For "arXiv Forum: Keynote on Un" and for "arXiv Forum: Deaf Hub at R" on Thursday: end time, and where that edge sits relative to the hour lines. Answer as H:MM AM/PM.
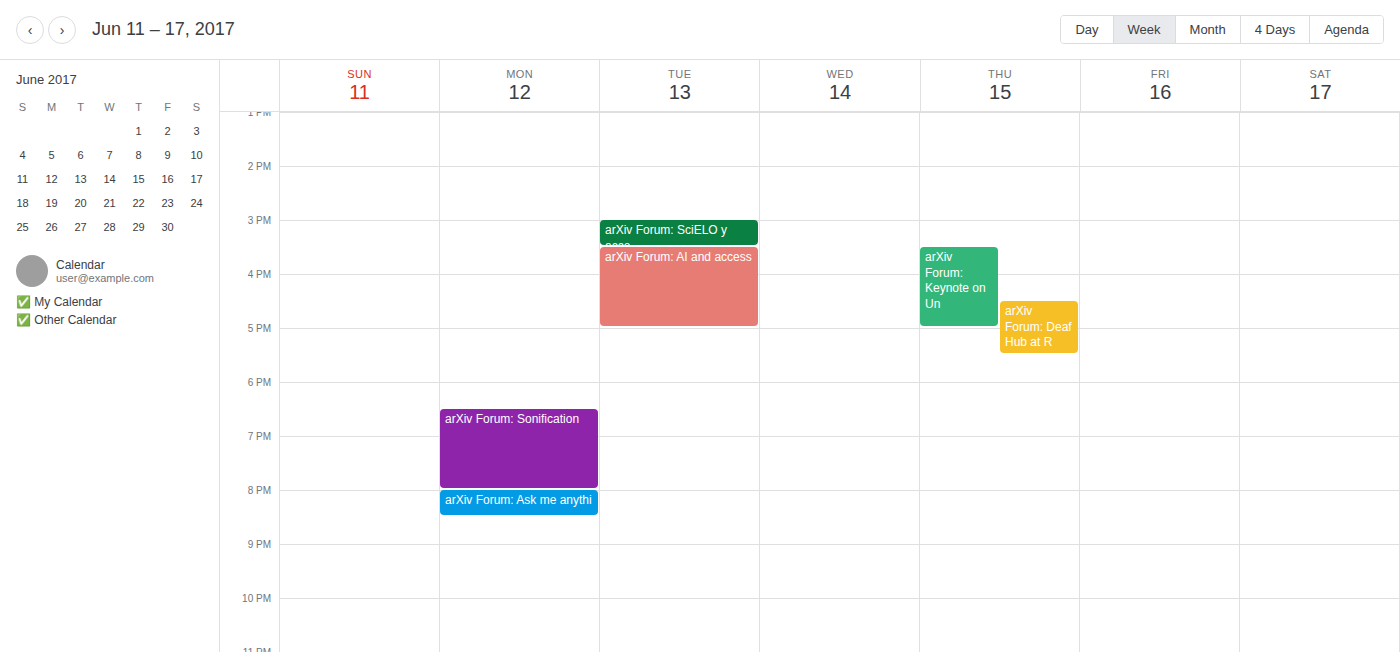
"arXiv Forum: Keynote on Un": 5:00 PM, exactly on the 5 PM line. "arXiv Forum: Deaf Hub at R": 5:30 PM, halfway between the 5 PM and 6 PM lines.